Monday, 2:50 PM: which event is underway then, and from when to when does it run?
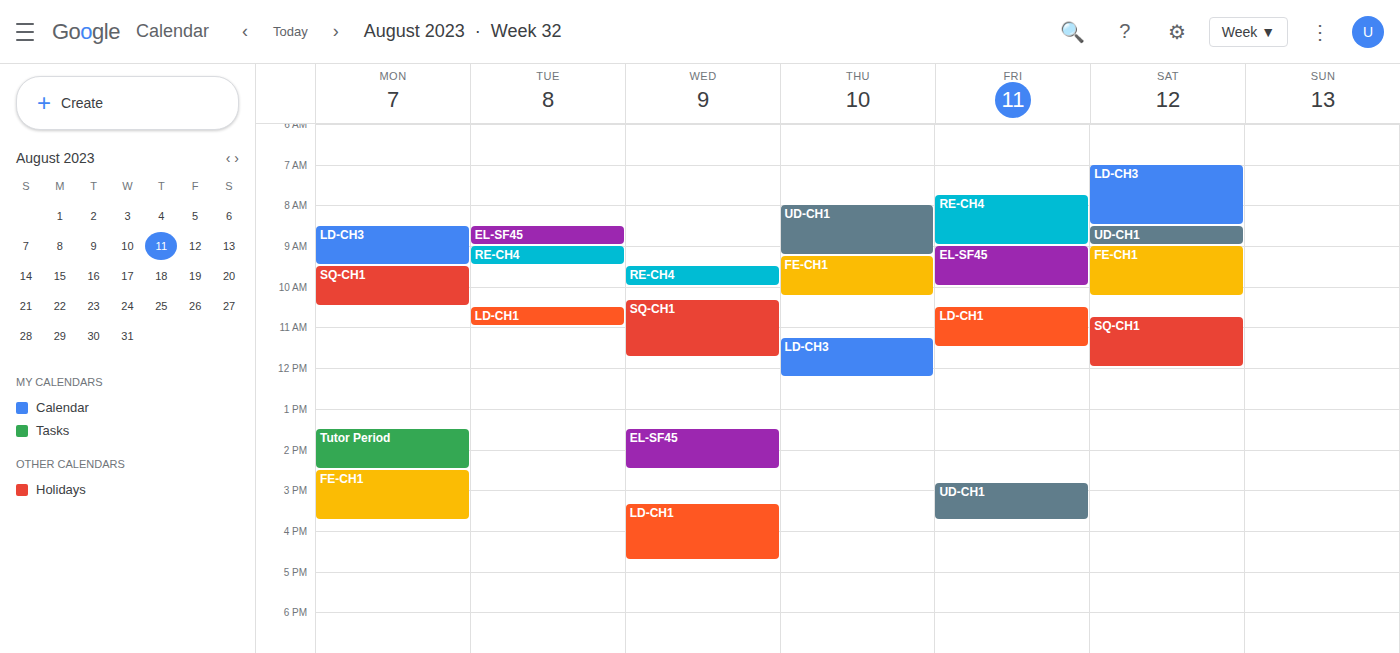
"FE-CH1", 2:30 PM to 3:45 PM